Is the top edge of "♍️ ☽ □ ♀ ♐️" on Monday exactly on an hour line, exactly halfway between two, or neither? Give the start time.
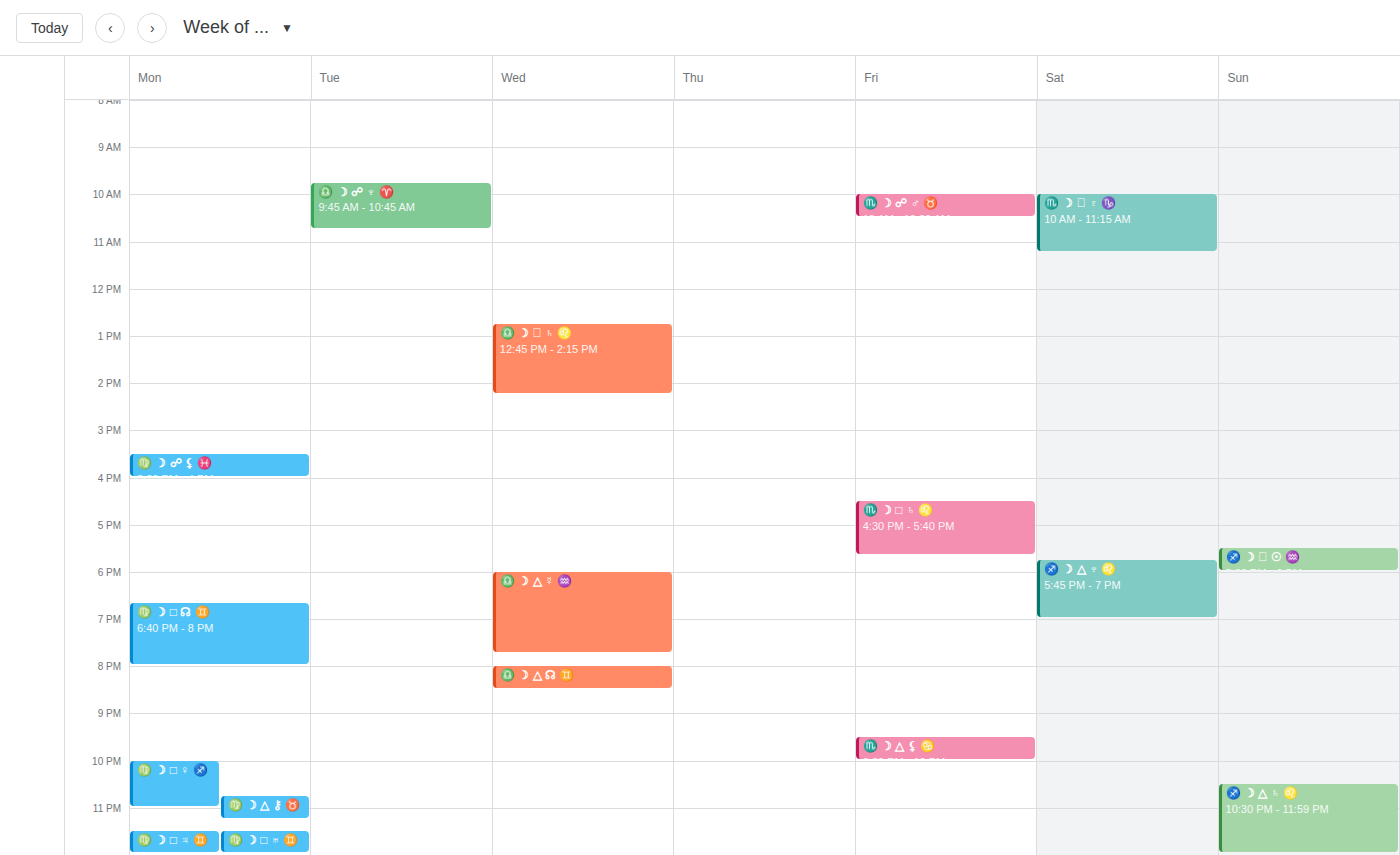
10:00 PM -- exactly on the 10 PM line.